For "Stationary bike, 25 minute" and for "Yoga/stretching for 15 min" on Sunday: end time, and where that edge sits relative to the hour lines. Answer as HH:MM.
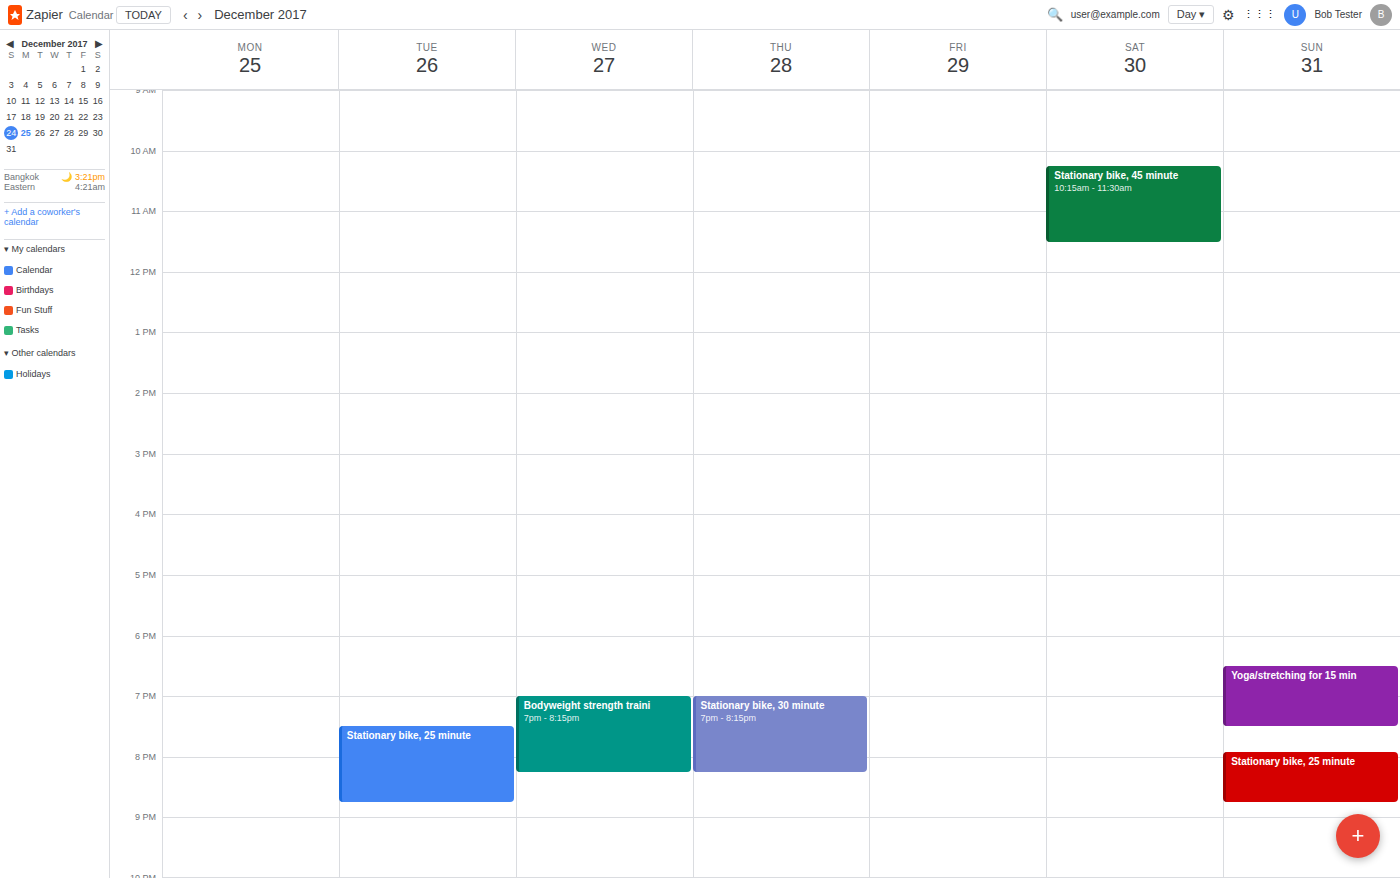
"Stationary bike, 25 minute": 20:45, neither: three quarters of the way from the 20:00 line to the 21:00 line. "Yoga/stretching for 15 min": 19:30, halfway between the 19:00 and 20:00 lines.